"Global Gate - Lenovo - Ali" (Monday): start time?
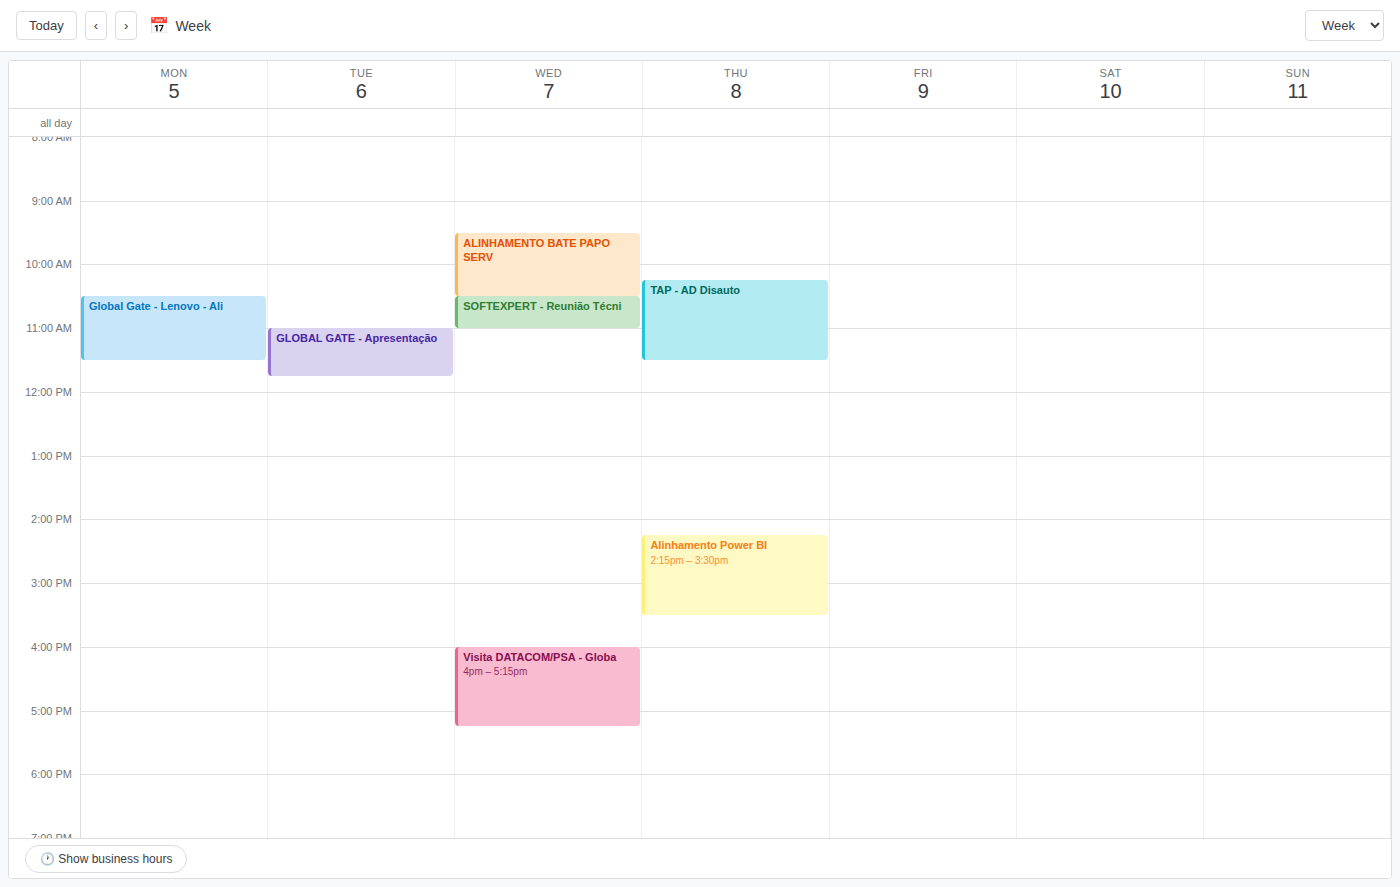
10:30 AM